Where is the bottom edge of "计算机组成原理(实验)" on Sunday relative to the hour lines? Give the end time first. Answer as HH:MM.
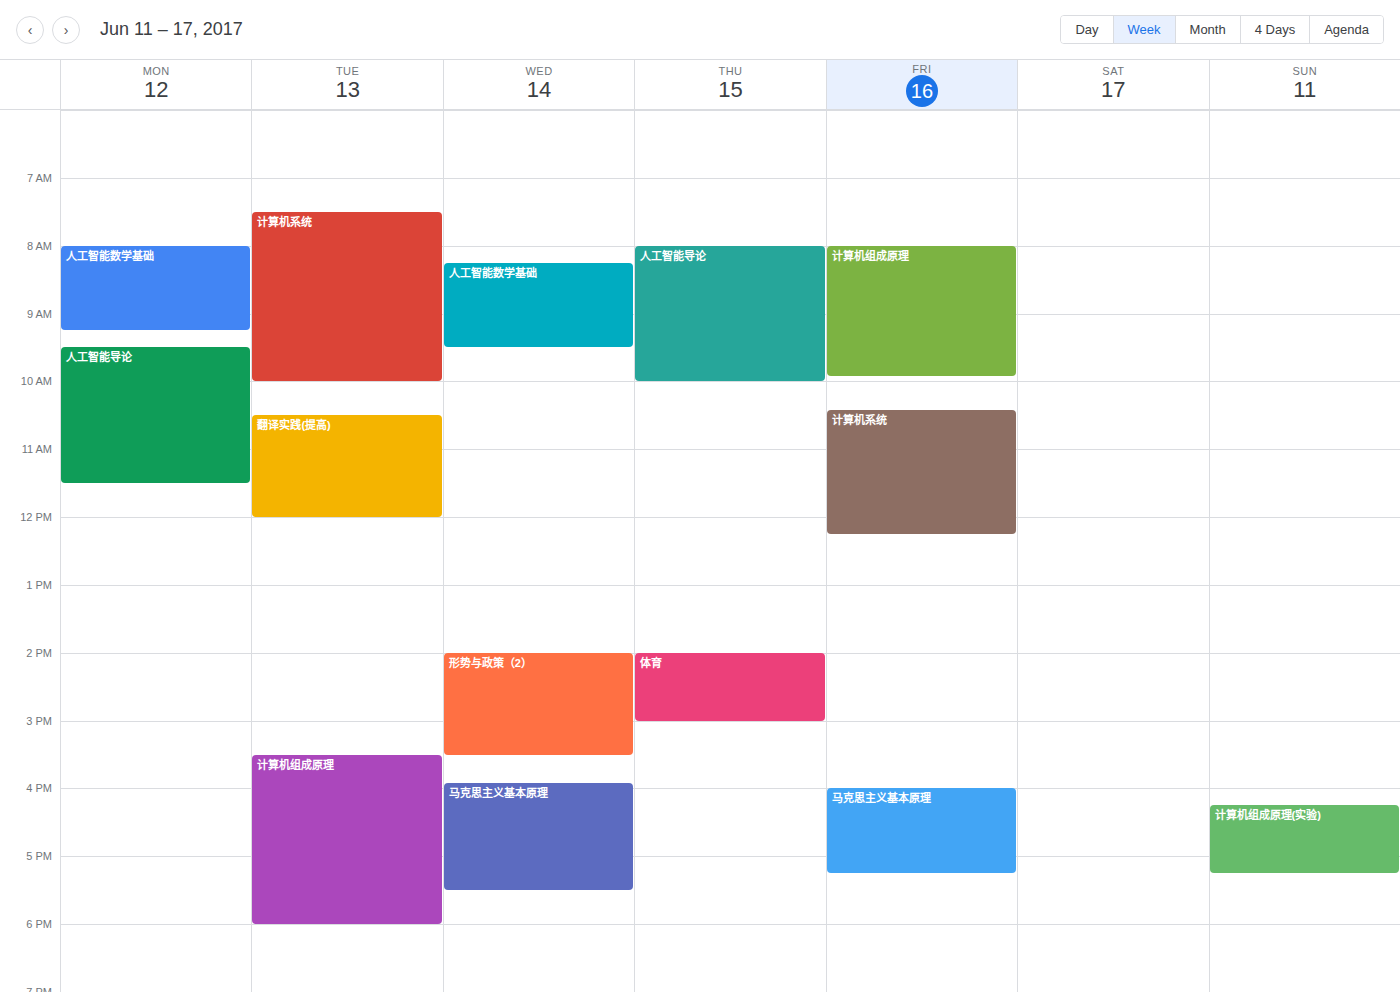
17:15 -- neither: a quarter of the way from the 17:00 line to the 18:00 line.